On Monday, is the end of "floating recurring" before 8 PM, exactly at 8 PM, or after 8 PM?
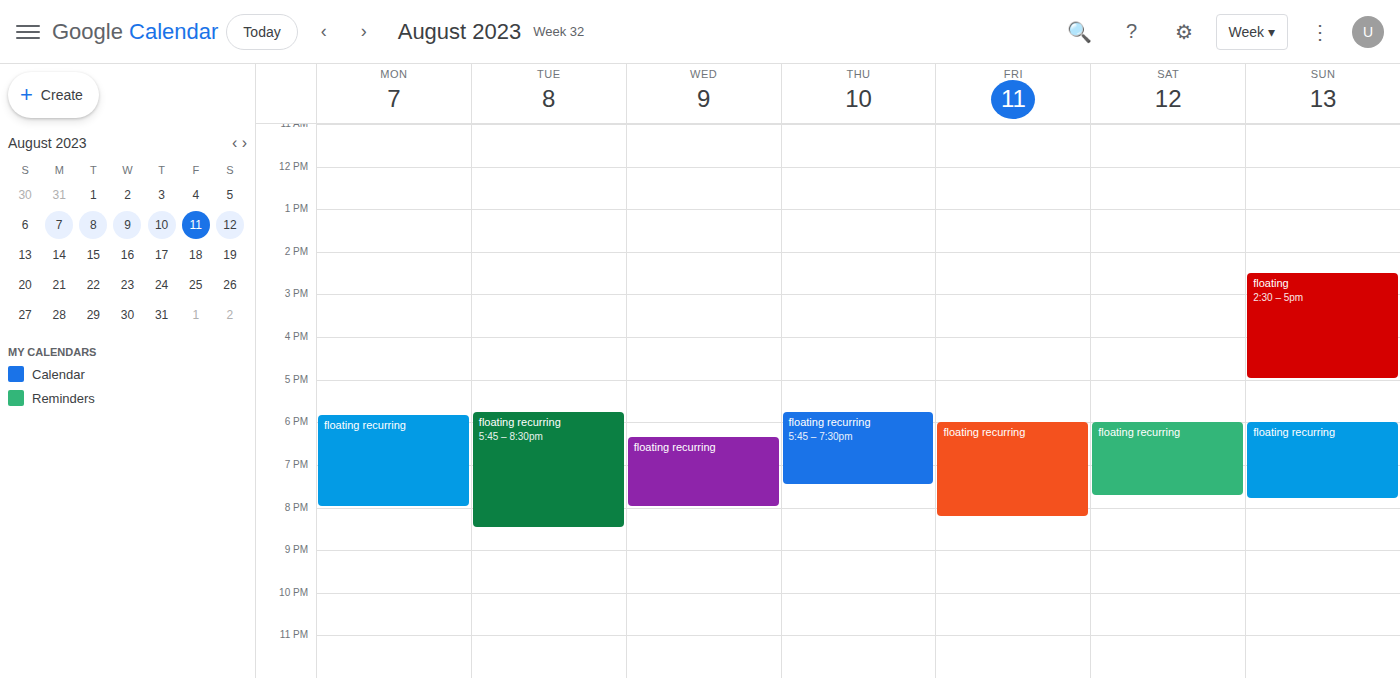
8:00 PM -- exactly at 8 PM, on the 8 PM line.